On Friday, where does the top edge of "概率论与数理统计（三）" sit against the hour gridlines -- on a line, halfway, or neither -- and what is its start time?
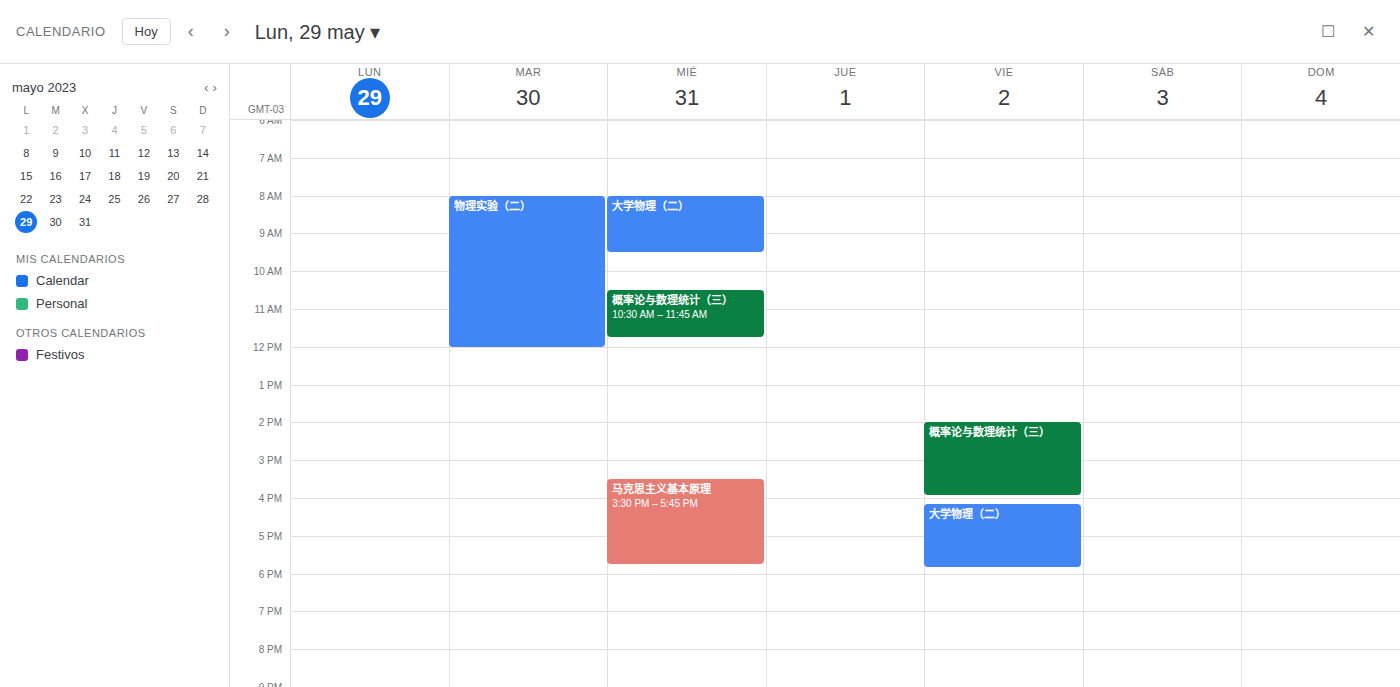
2:00 PM -- exactly on the 2 PM line.